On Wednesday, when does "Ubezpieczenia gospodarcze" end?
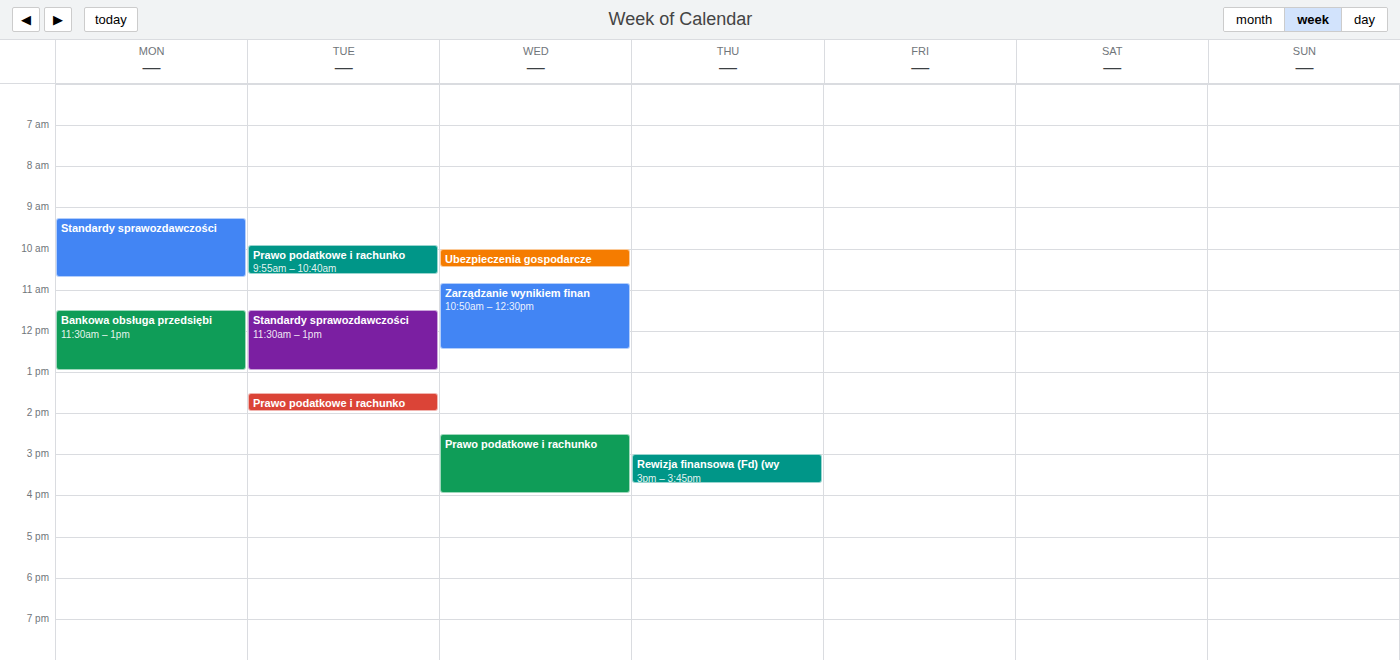
10:30 AM